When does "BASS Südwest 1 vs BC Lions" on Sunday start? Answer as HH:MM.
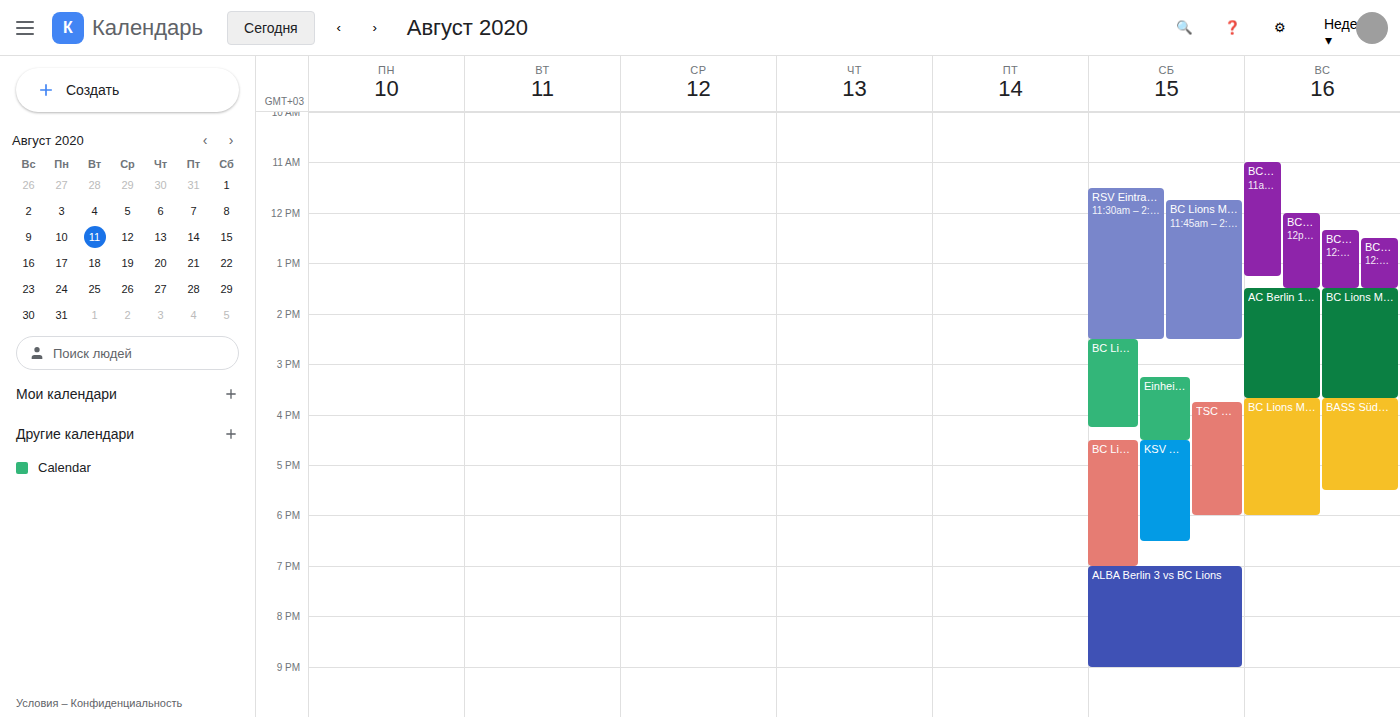
15:40